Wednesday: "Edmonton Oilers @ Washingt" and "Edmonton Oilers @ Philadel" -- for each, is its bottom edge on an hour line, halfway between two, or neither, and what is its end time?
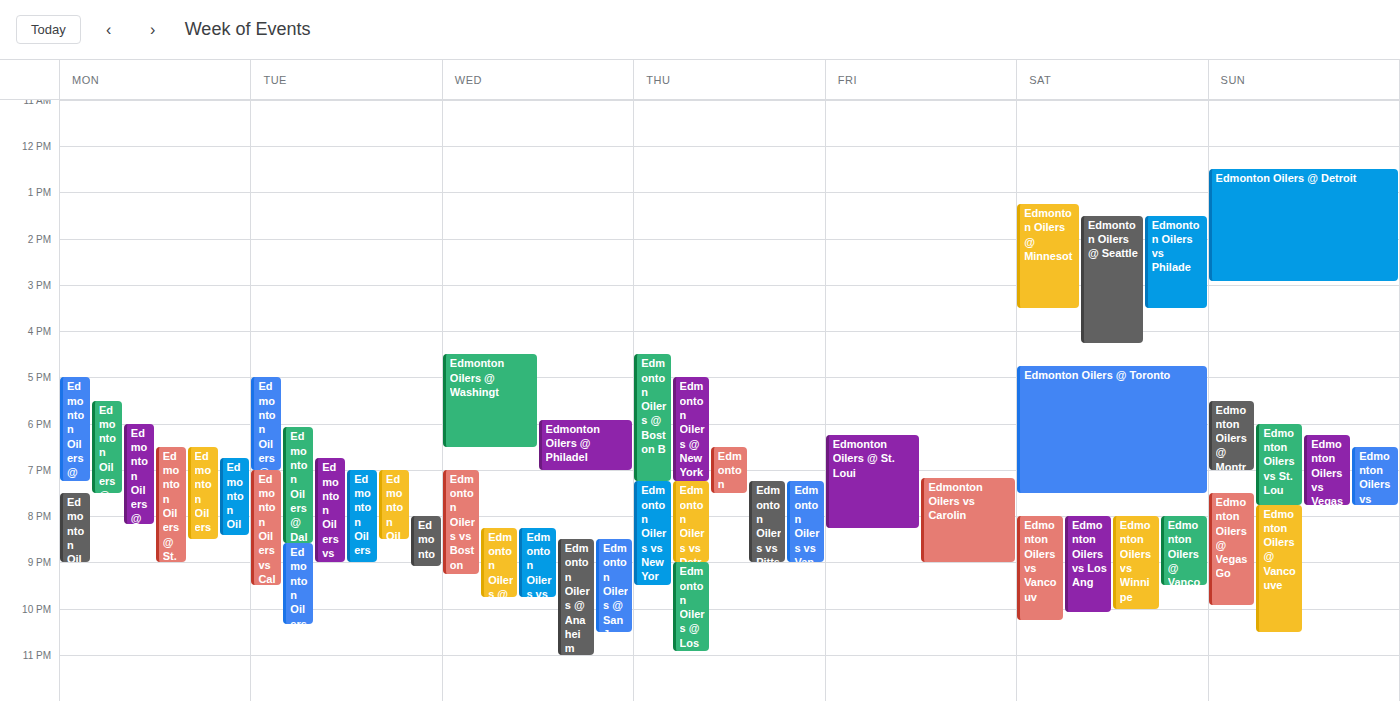
"Edmonton Oilers @ Washingt": 6:30 PM, halfway between the 6 PM and 7 PM lines. "Edmonton Oilers @ Philadel": 7:00 PM, exactly on the 7 PM line.